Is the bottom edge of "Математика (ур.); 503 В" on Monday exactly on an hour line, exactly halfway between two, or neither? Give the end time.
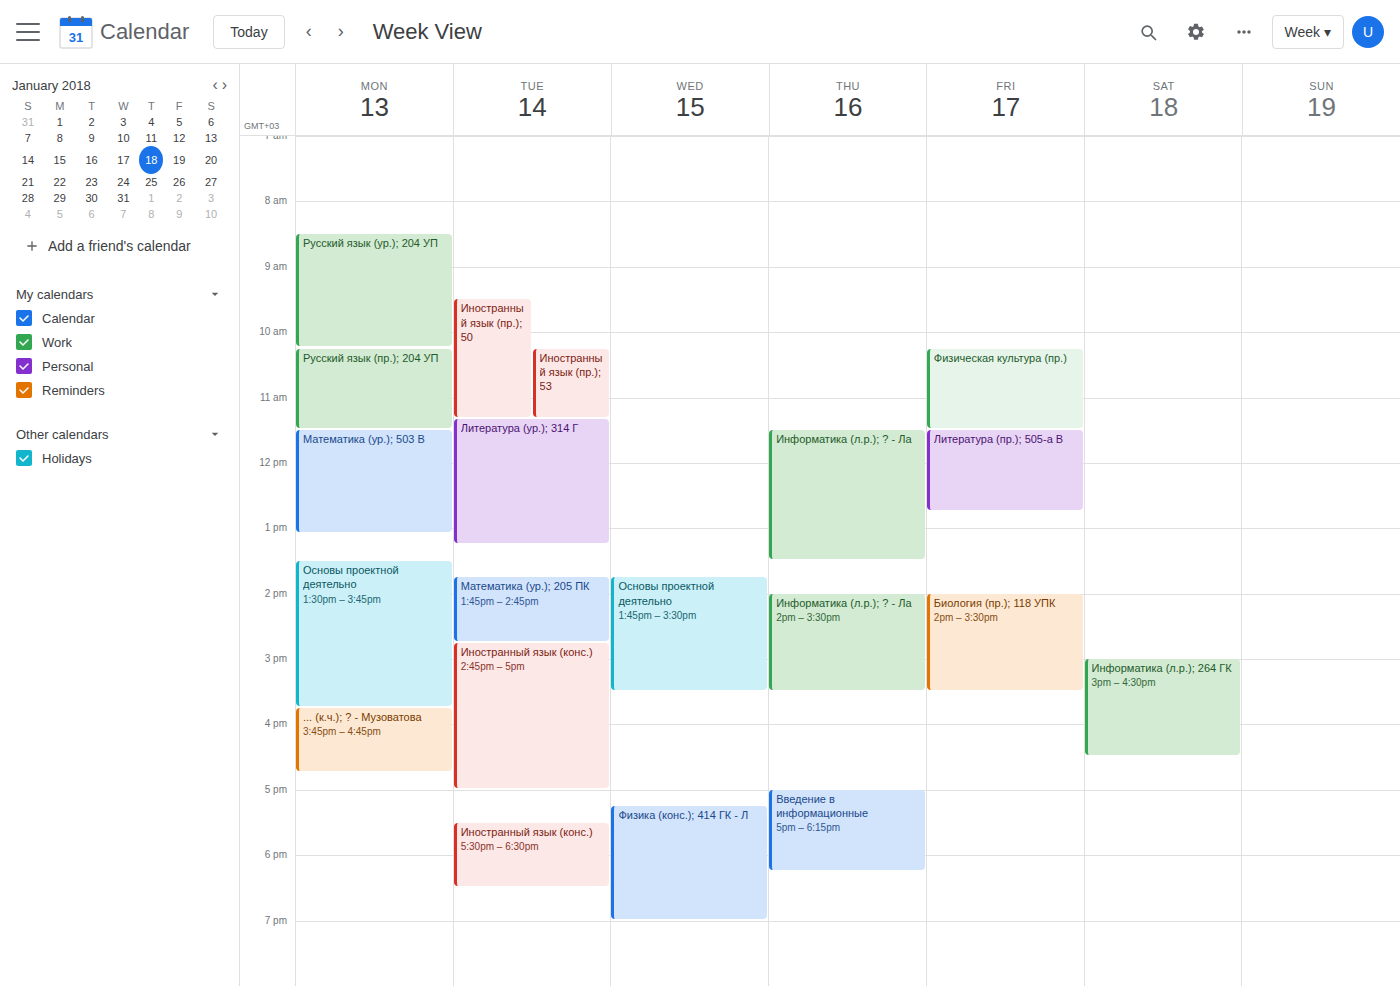
1:05 PM -- neither: 5 minutes below the 1 PM line and 55 minutes above the 2 PM line.